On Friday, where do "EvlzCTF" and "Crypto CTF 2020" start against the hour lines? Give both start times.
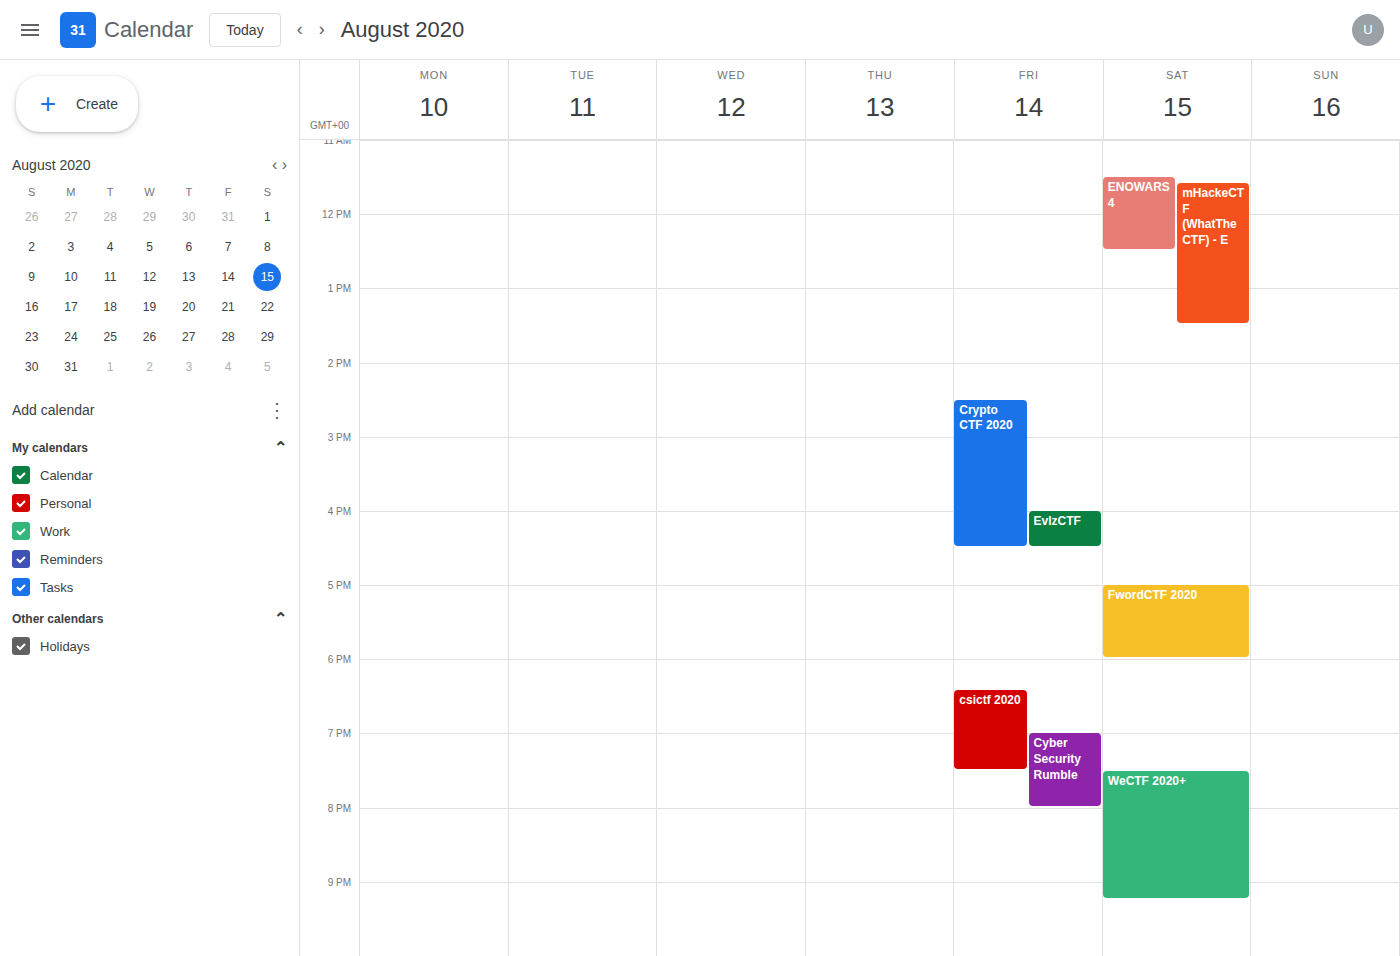
"EvlzCTF": 4:00 PM, exactly on the 4 PM line. "Crypto CTF 2020": 2:30 PM, halfway between the 2 PM and 3 PM lines.